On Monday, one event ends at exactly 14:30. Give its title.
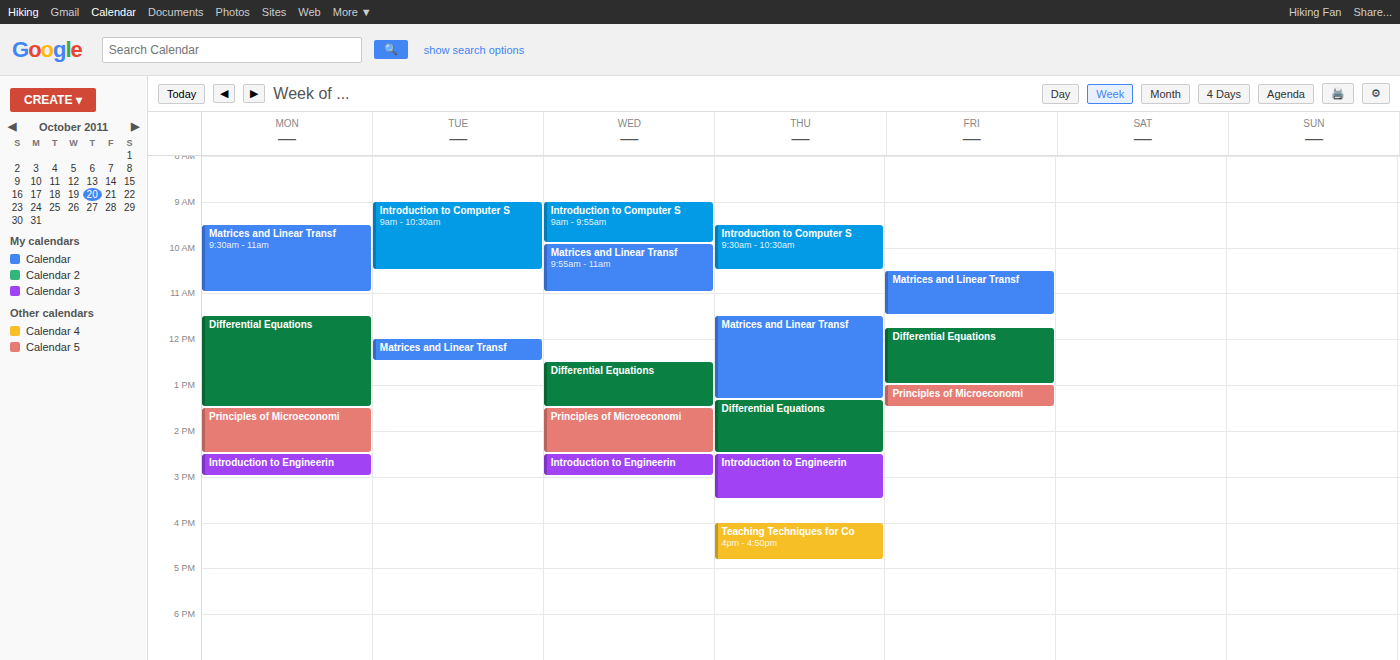
"Principles of Microeconomi"